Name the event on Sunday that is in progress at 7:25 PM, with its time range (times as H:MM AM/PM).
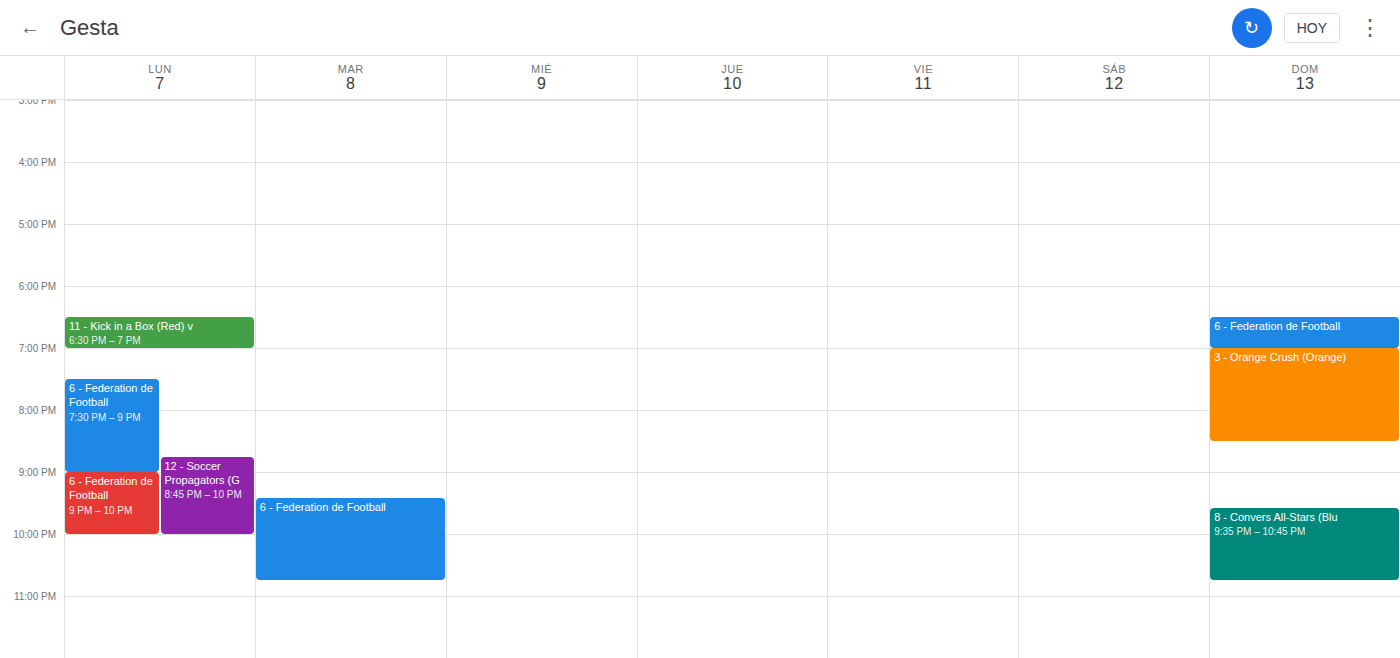
"3 - Orange Crush (Orange)", 7:00 PM to 8:30 PM